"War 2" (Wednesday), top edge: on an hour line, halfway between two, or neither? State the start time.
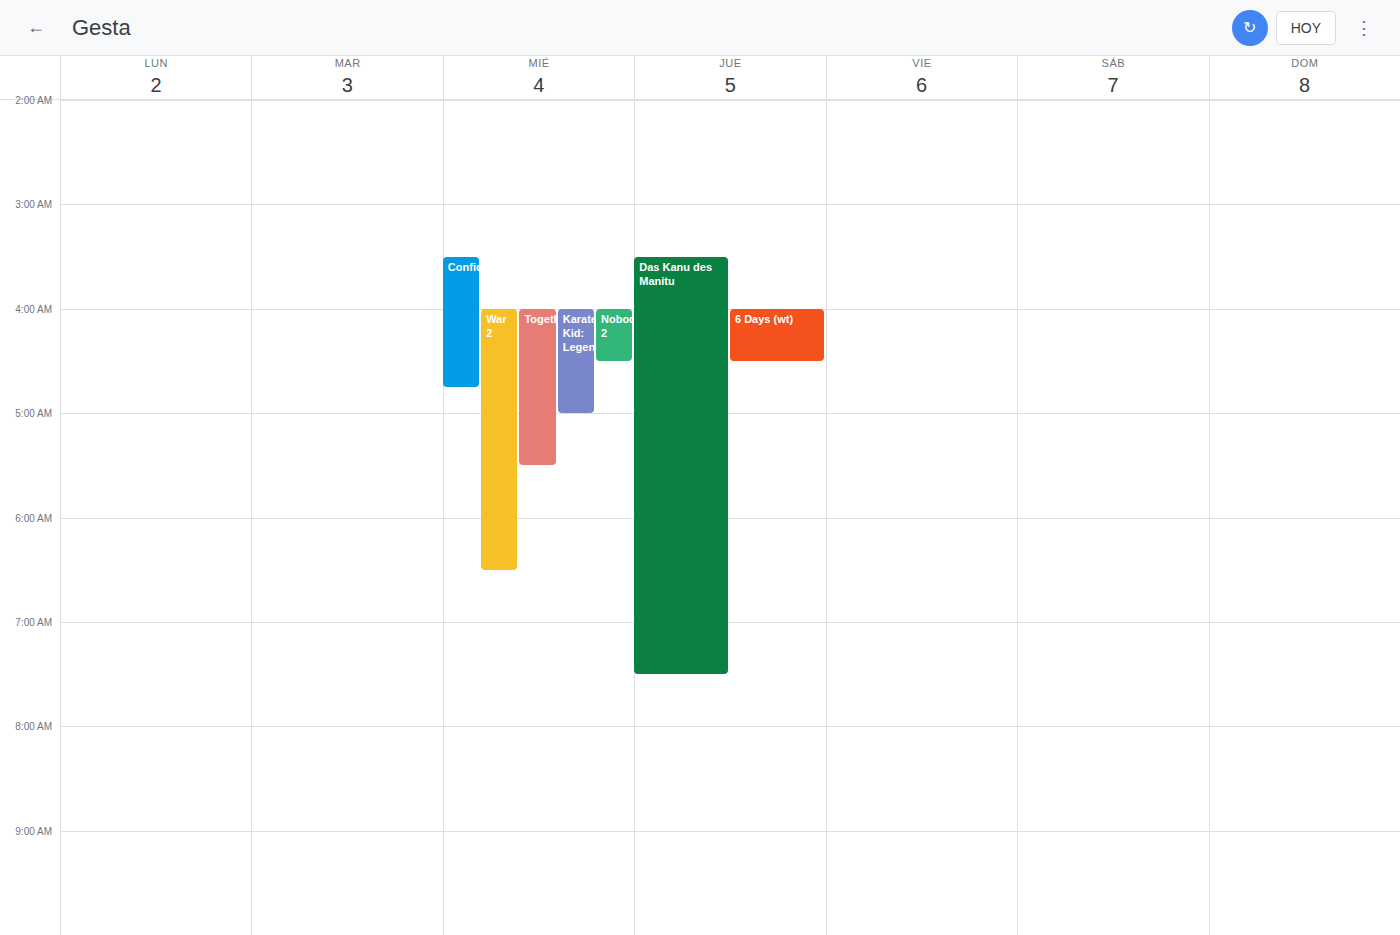
04:00 -- exactly on the 04:00 line.